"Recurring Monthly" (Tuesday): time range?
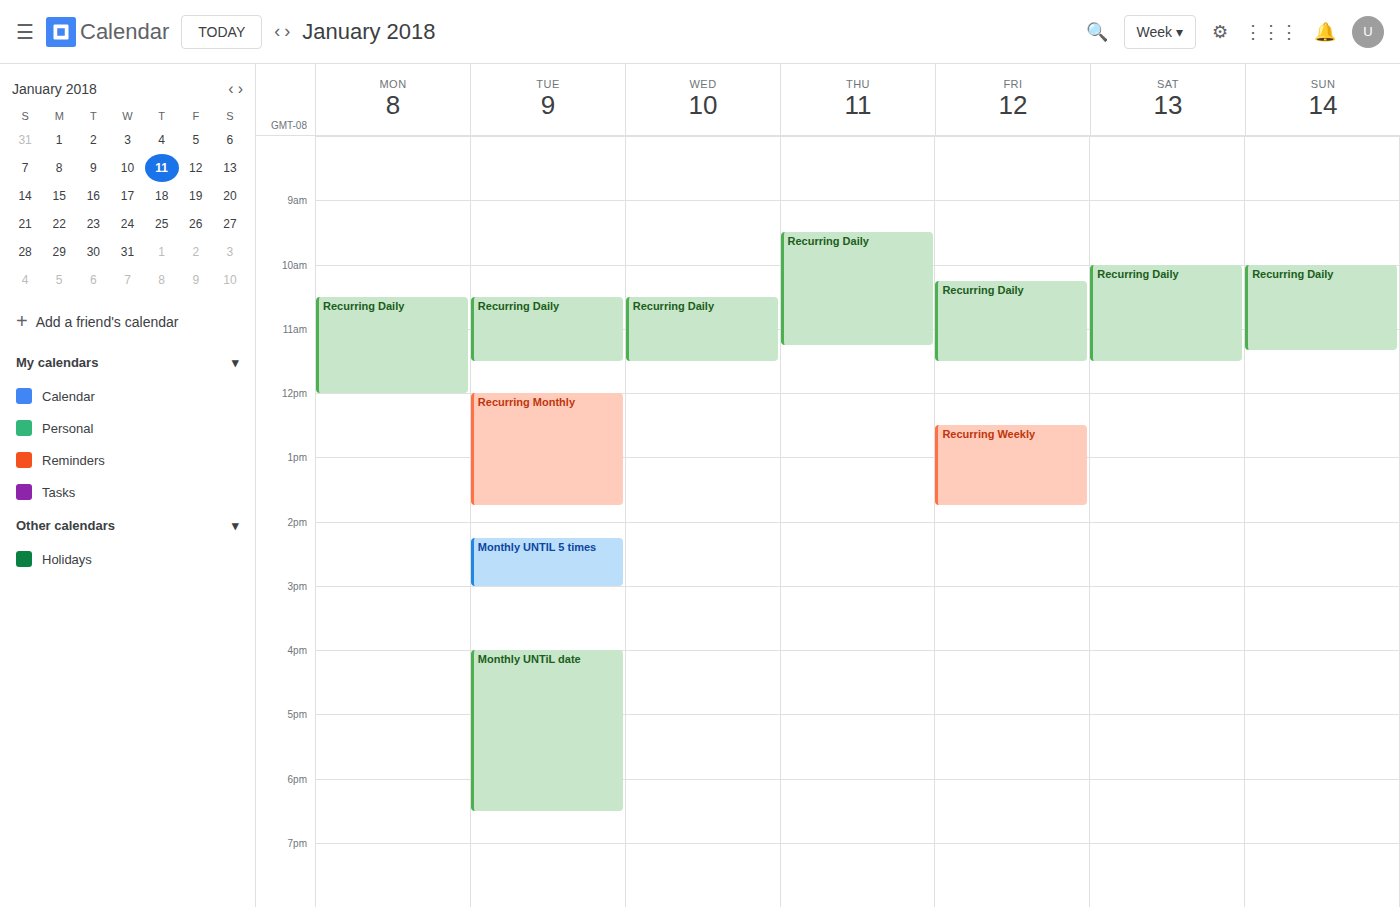
12:00 PM to 1:45 PM